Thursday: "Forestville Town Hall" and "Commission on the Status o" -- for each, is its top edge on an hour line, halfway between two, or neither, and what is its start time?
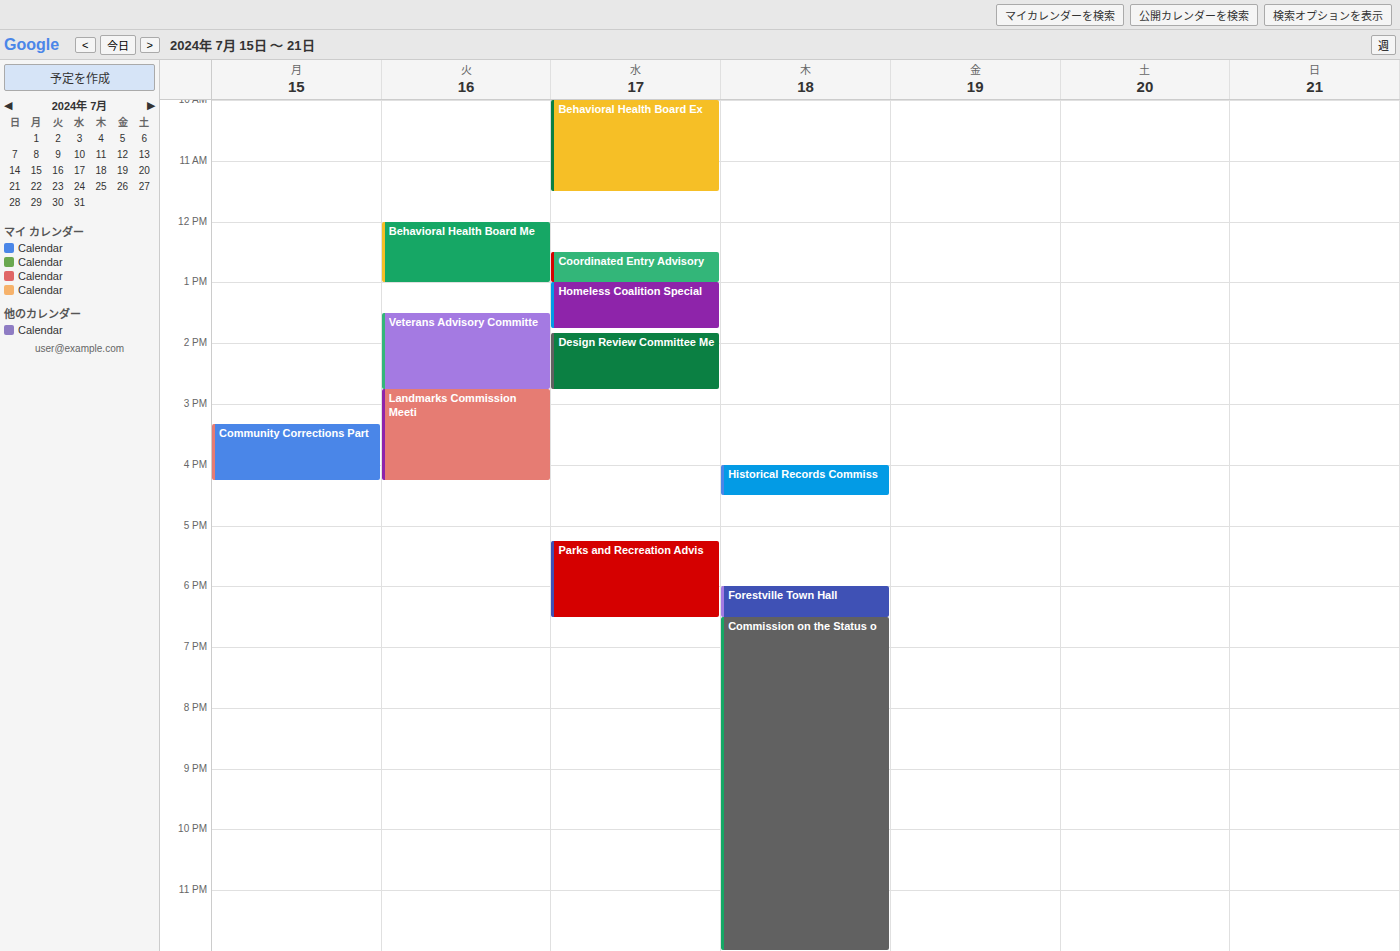
"Forestville Town Hall": 6:00 PM, exactly on the 6 PM line. "Commission on the Status o": 6:30 PM, halfway between the 6 PM and 7 PM lines.